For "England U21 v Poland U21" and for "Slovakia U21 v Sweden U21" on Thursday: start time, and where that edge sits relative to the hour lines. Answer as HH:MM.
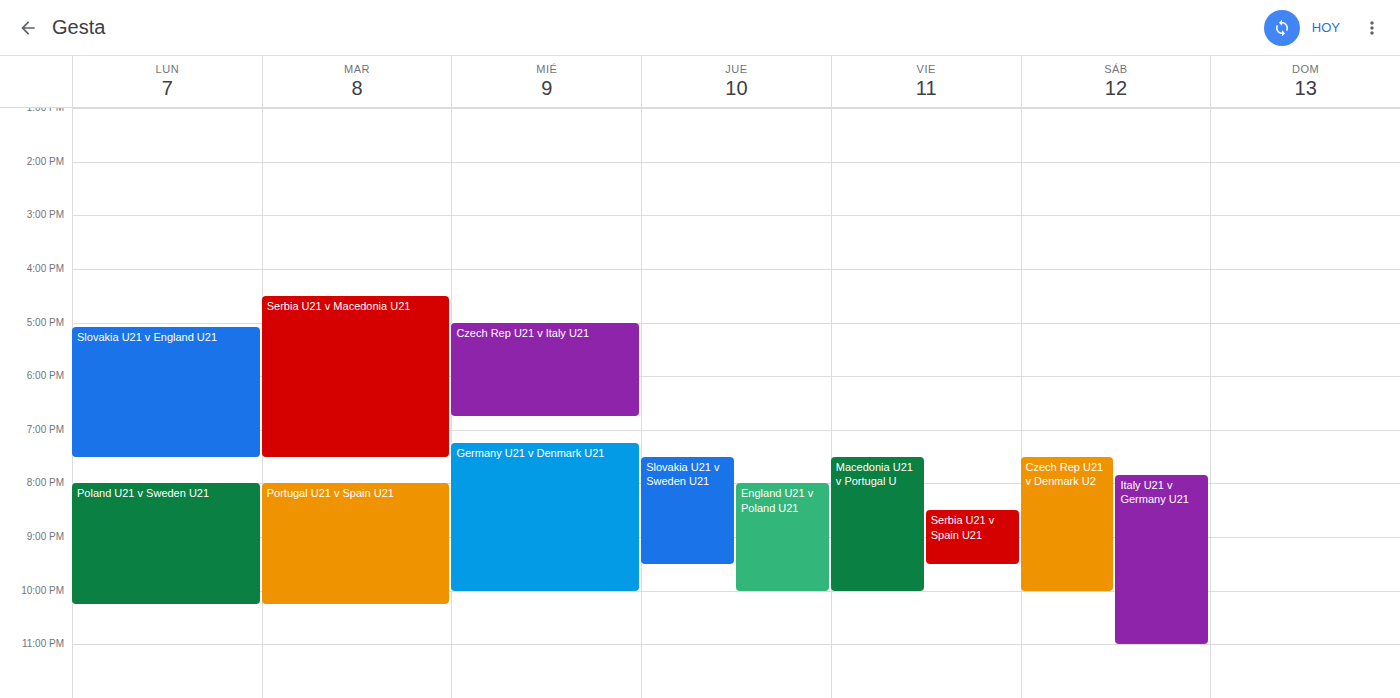
"England U21 v Poland U21": 20:00, exactly on the 20:00 line. "Slovakia U21 v Sweden U21": 19:30, halfway between the 19:00 and 20:00 lines.